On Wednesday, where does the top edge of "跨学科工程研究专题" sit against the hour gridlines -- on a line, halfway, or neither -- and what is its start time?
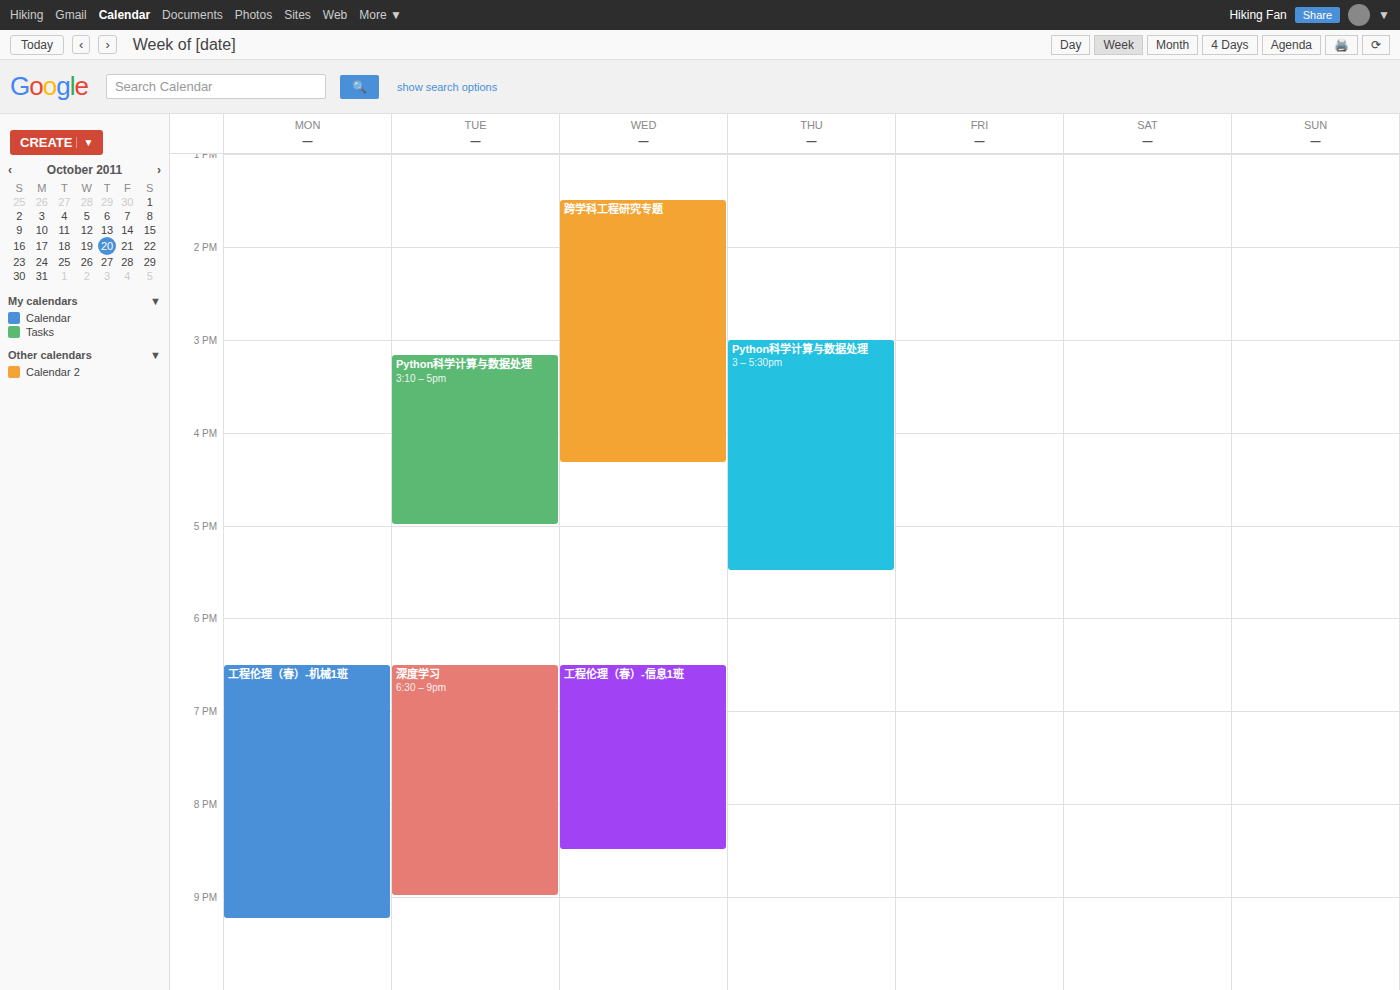
1:30 PM -- halfway between the 1 PM and 2 PM lines.